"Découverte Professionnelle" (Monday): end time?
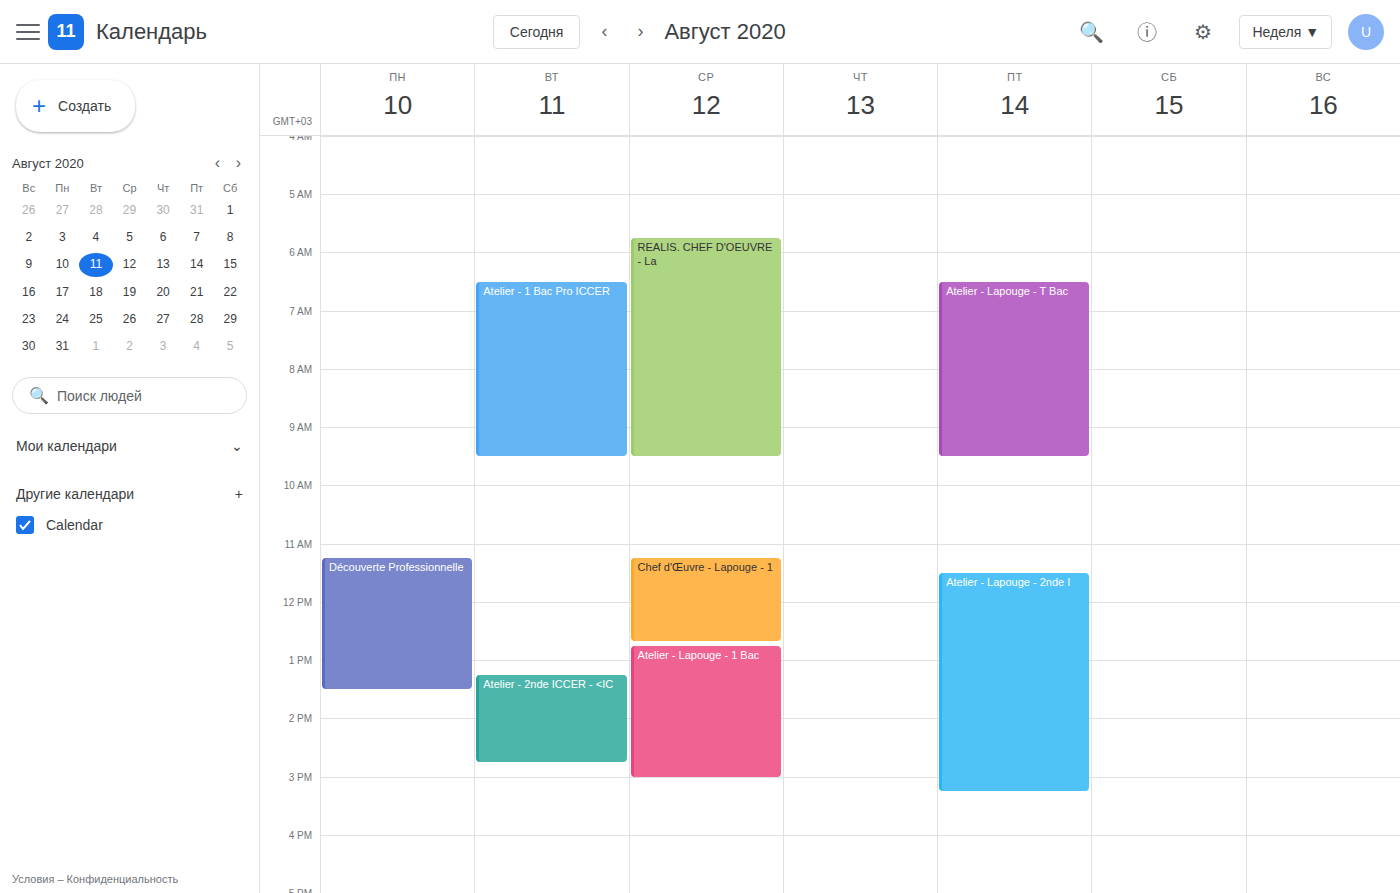
13:30